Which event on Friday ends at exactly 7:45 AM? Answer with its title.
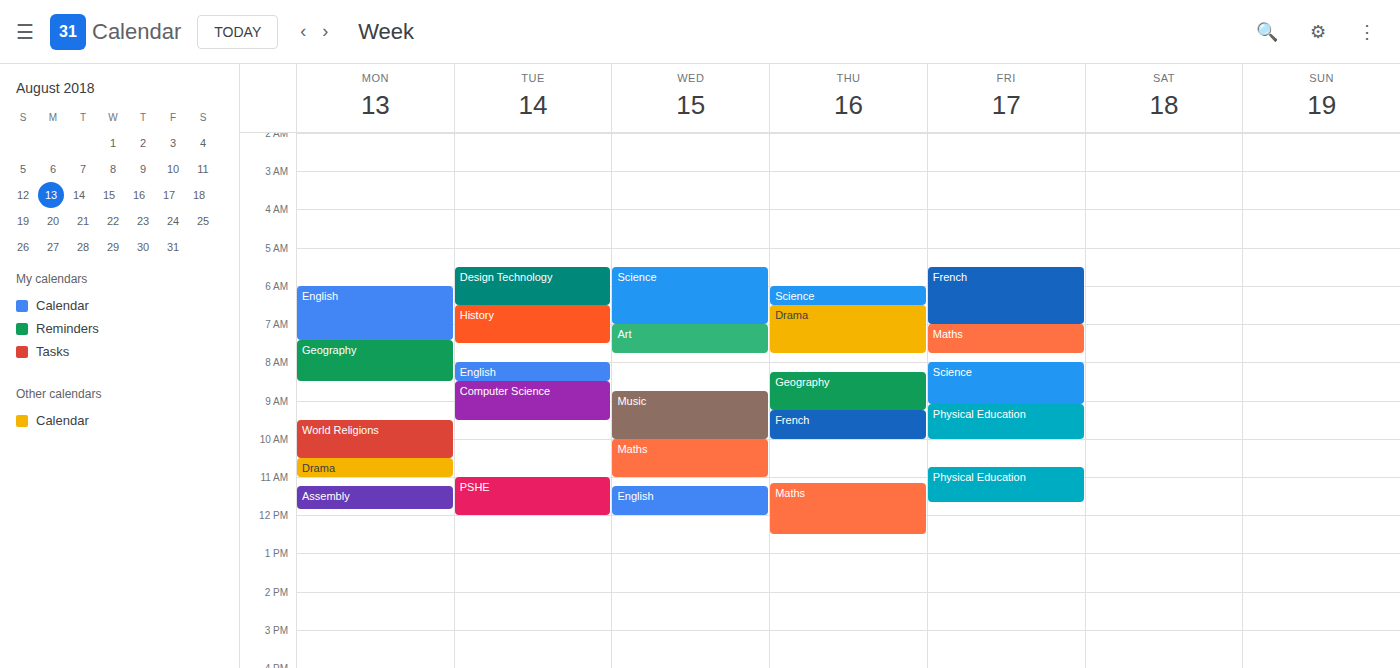
"Maths"